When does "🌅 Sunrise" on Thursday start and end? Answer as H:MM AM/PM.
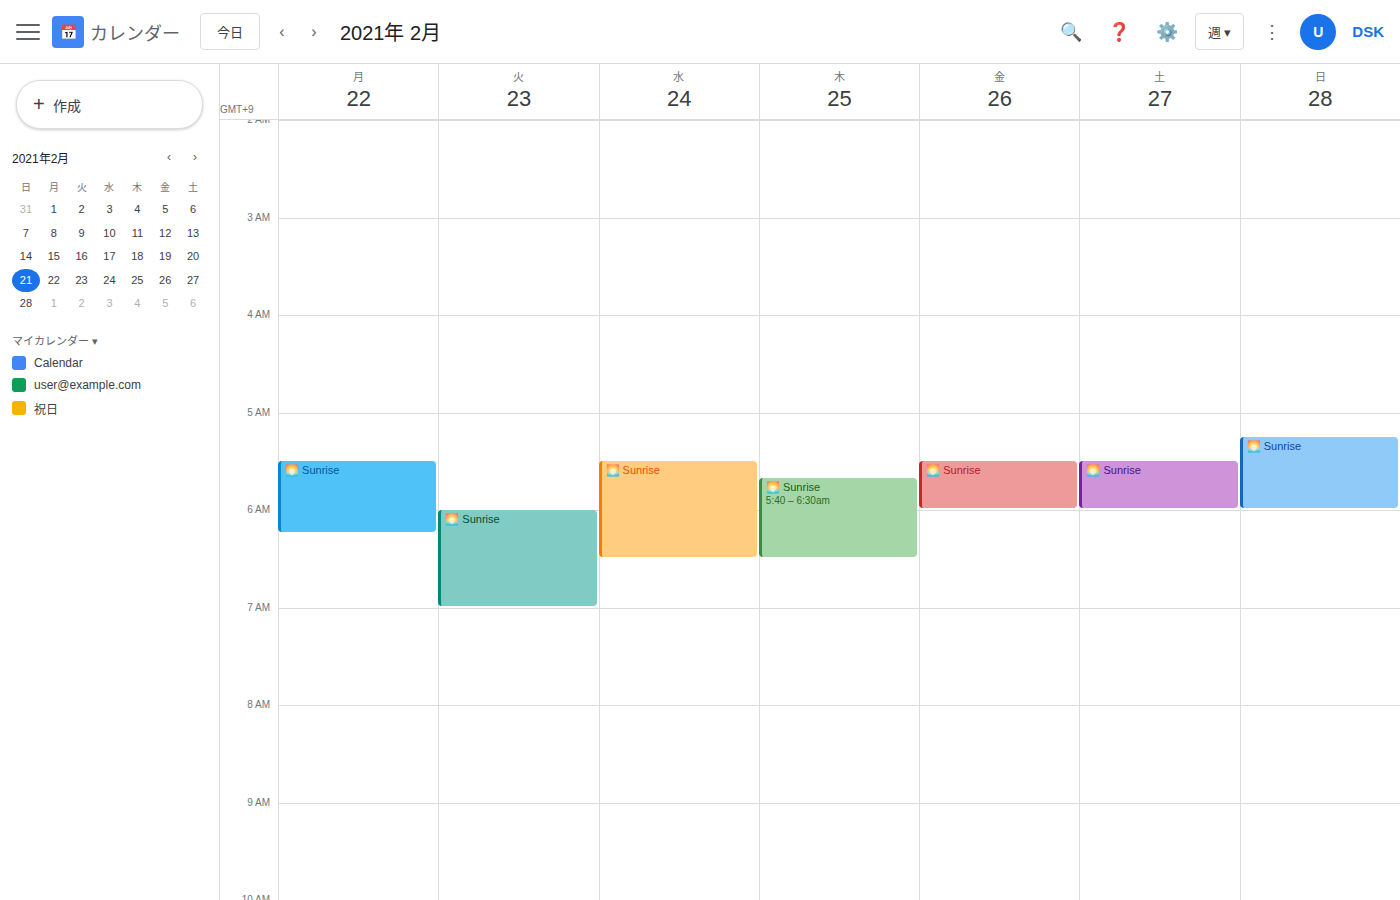
5:40 AM to 6:30 AM